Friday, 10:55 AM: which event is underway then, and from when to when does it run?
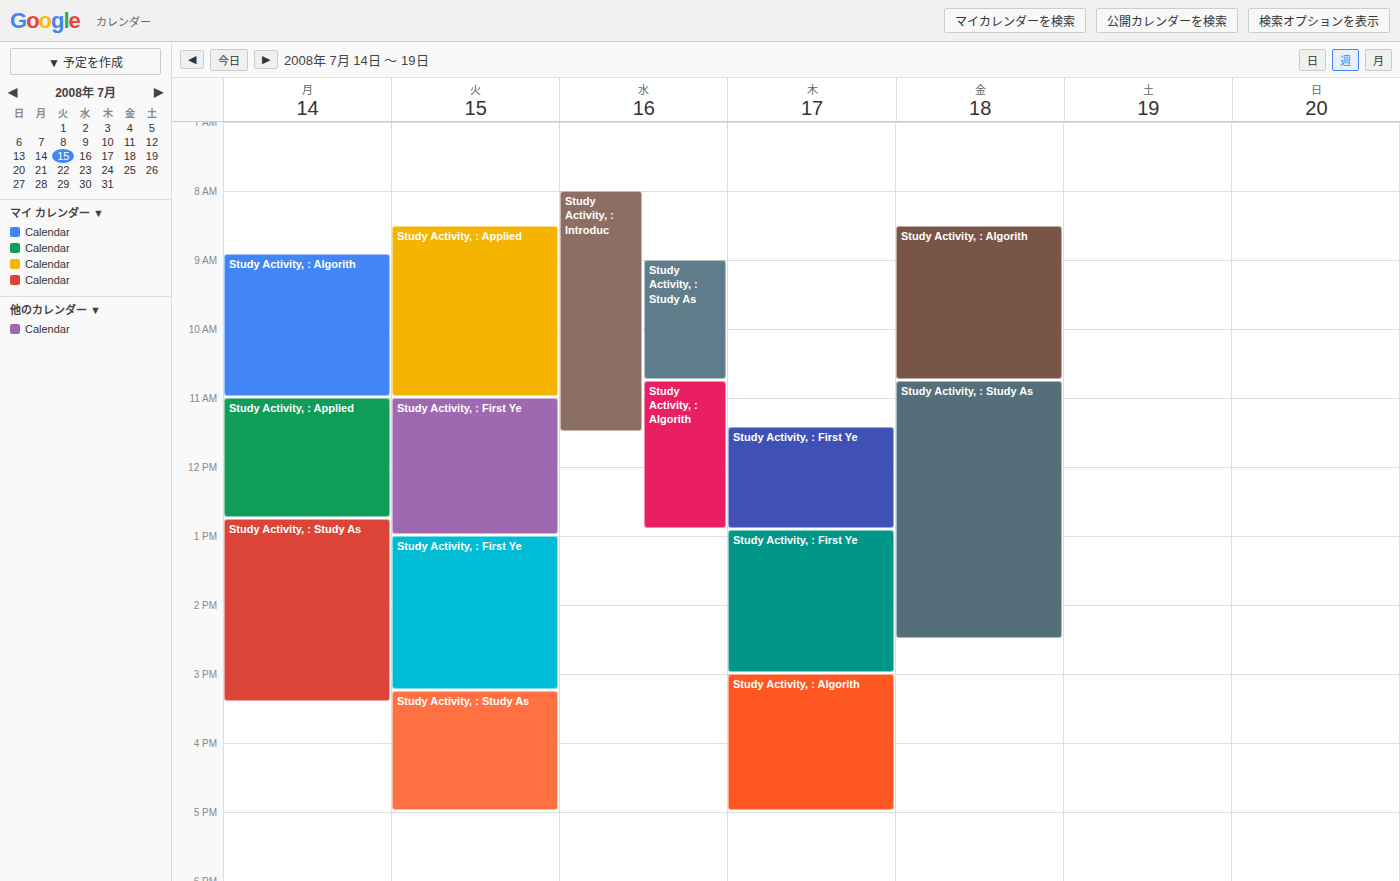
"Study Activity, : Study As", 10:45 AM to 2:30 PM